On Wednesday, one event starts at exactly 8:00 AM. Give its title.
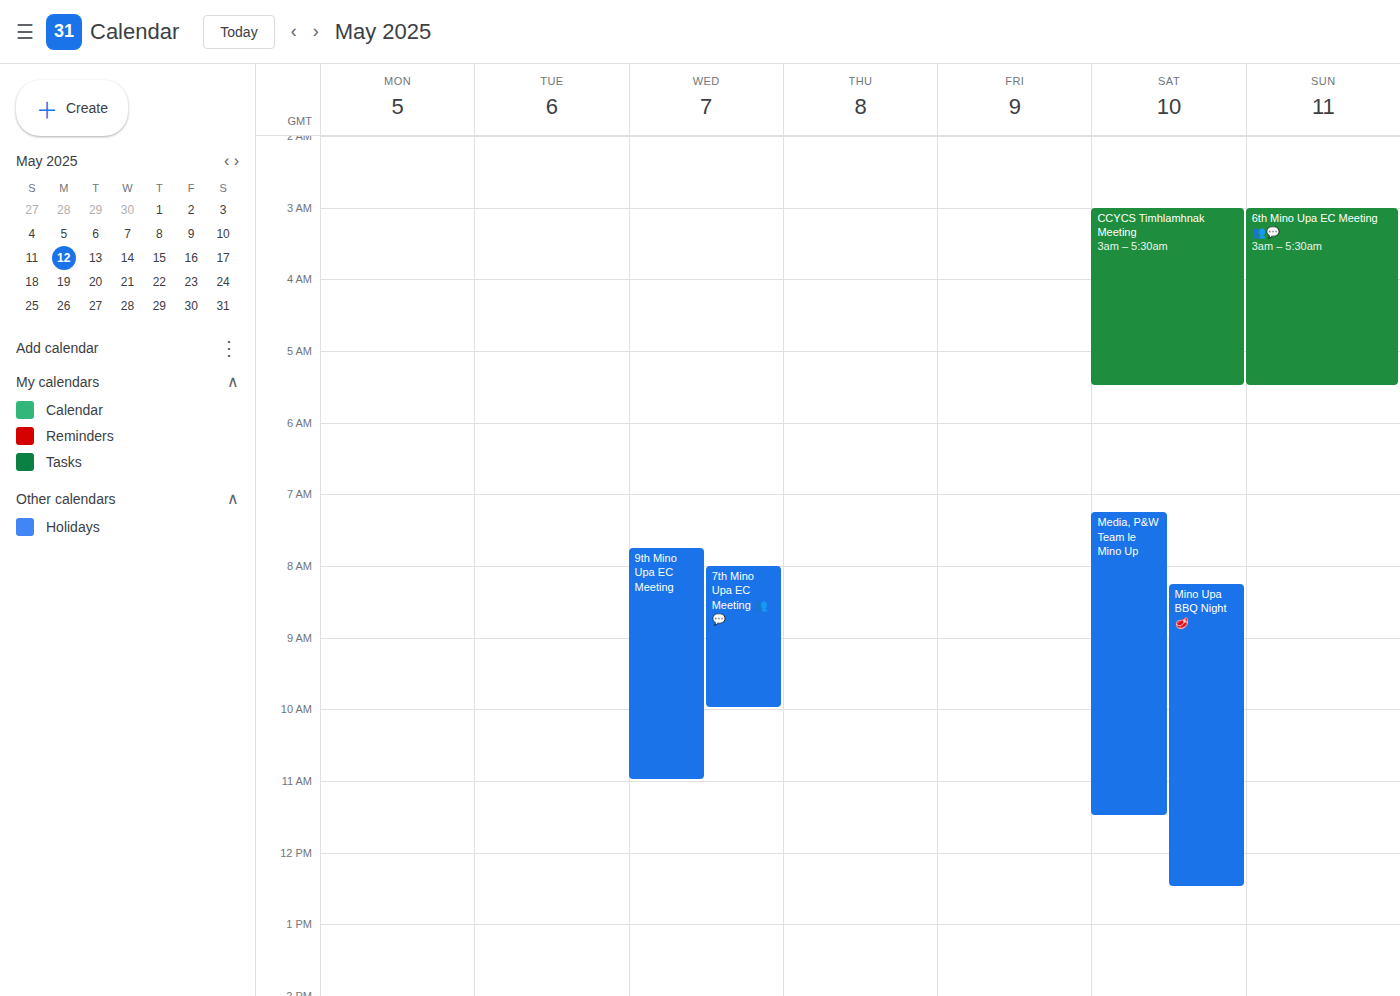
"7th Mino Upa EC Meeting 👥💬"